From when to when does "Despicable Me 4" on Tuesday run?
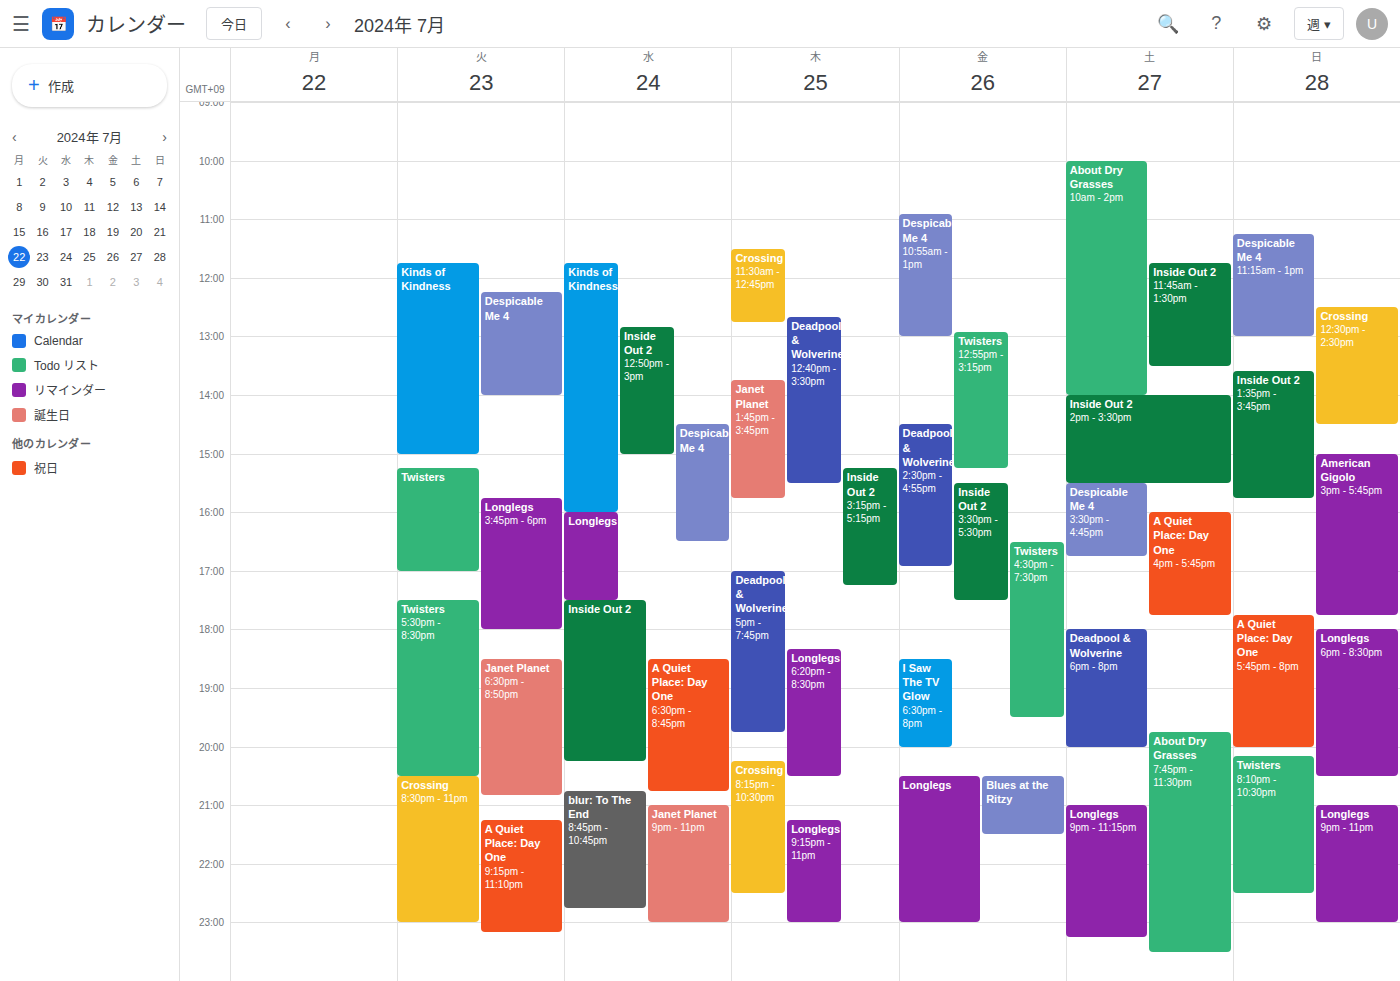
12:15 PM to 2:00 PM